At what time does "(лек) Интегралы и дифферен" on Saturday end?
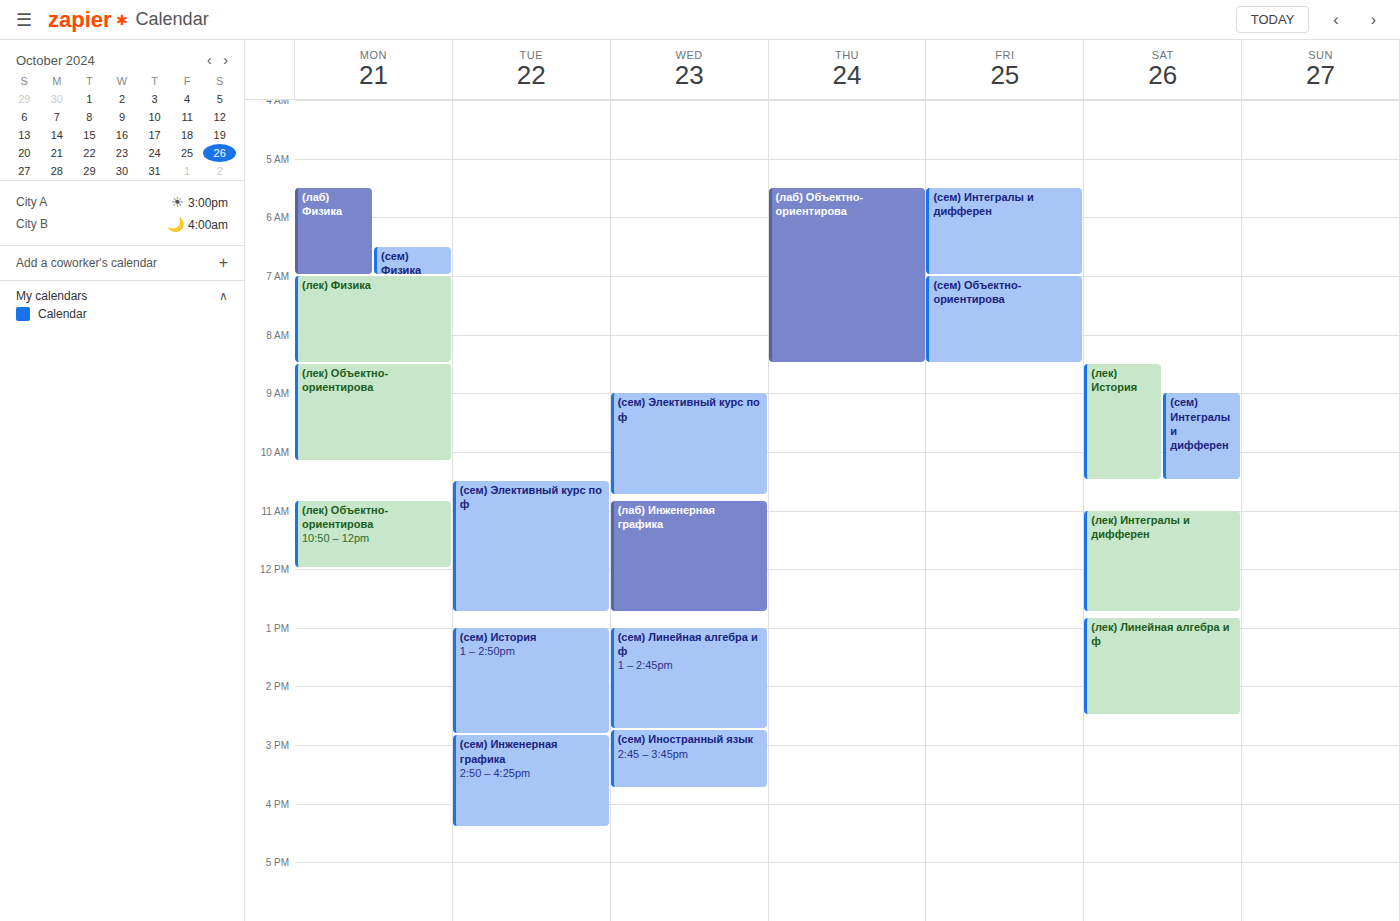
12:45 PM